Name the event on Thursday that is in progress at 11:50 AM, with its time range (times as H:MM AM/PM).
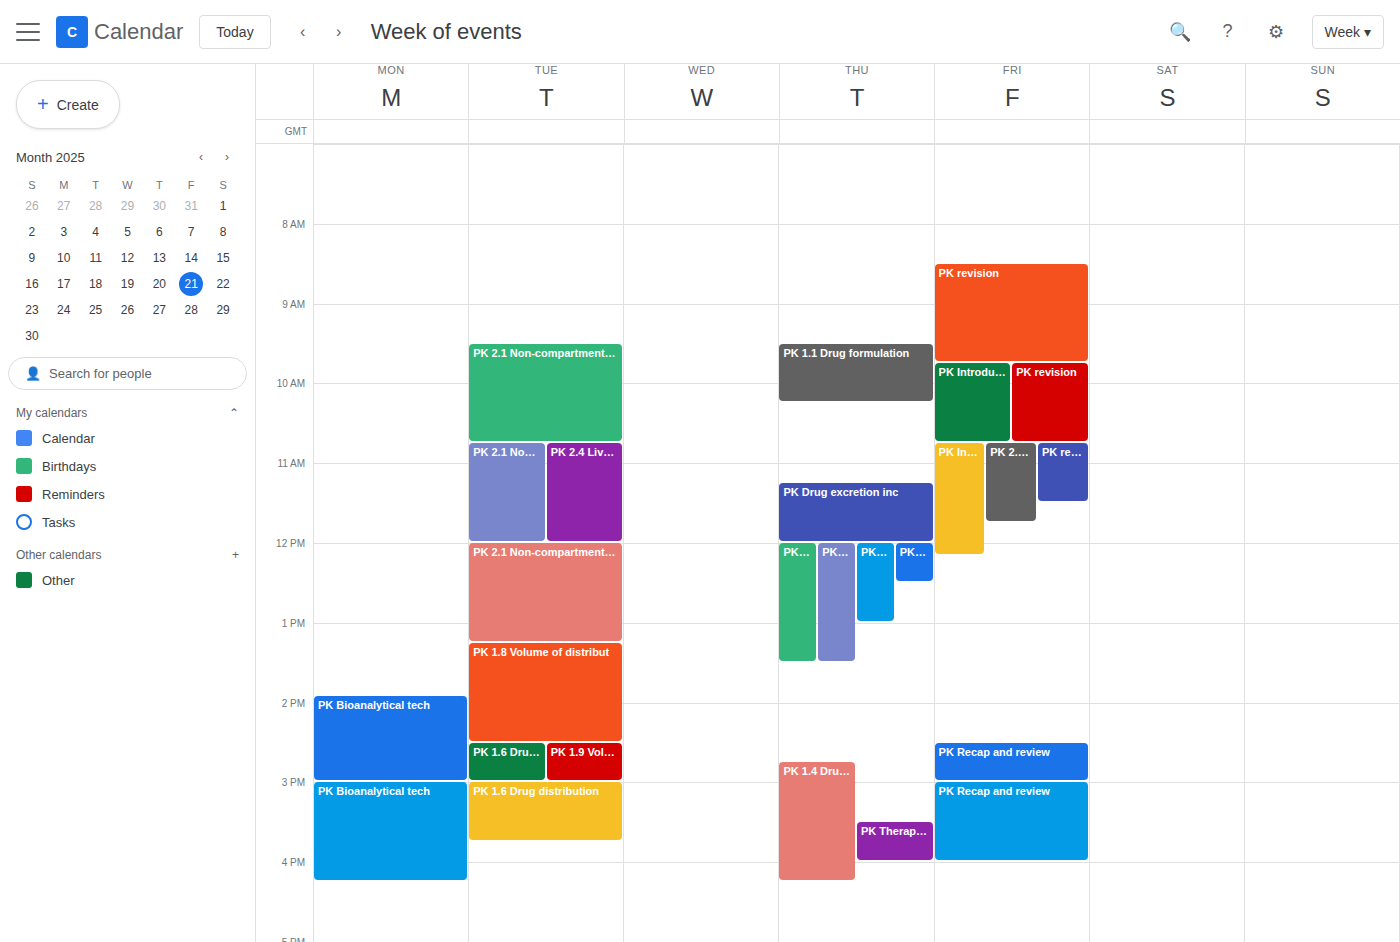
"PK Drug excretion inc", 11:15 AM to 12:00 PM